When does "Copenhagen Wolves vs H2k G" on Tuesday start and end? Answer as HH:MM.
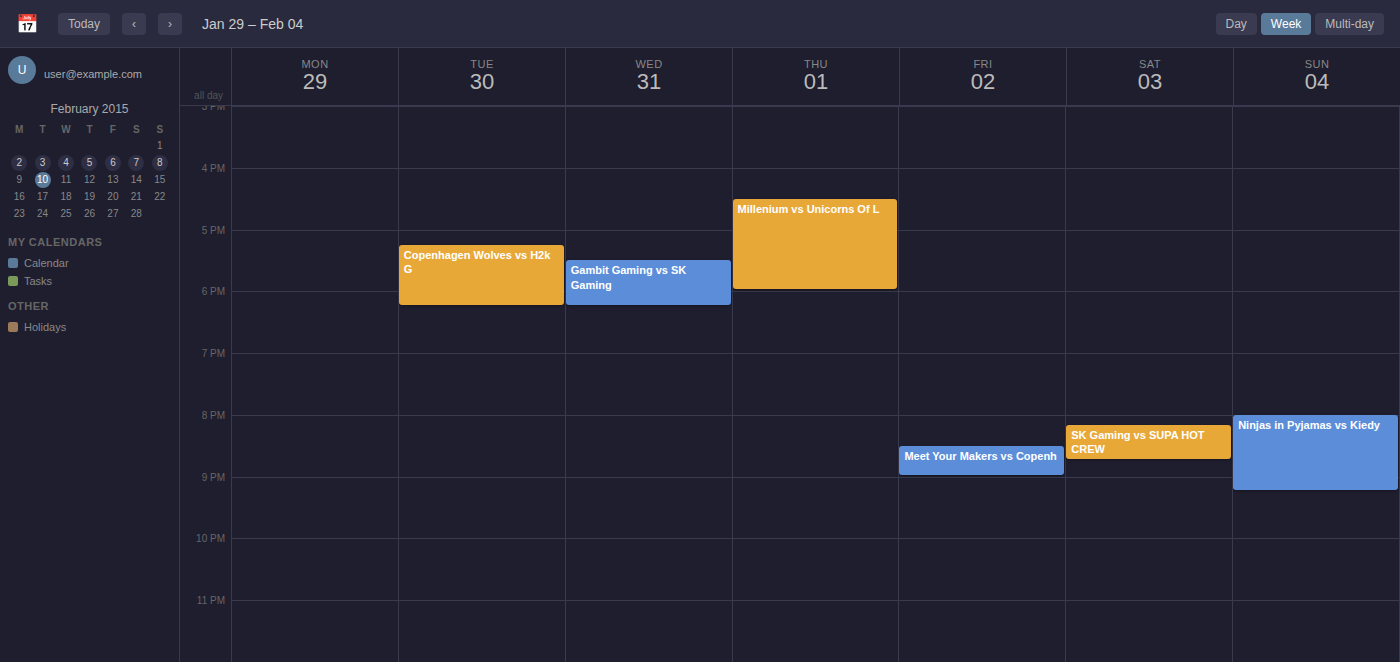
17:15 to 18:15